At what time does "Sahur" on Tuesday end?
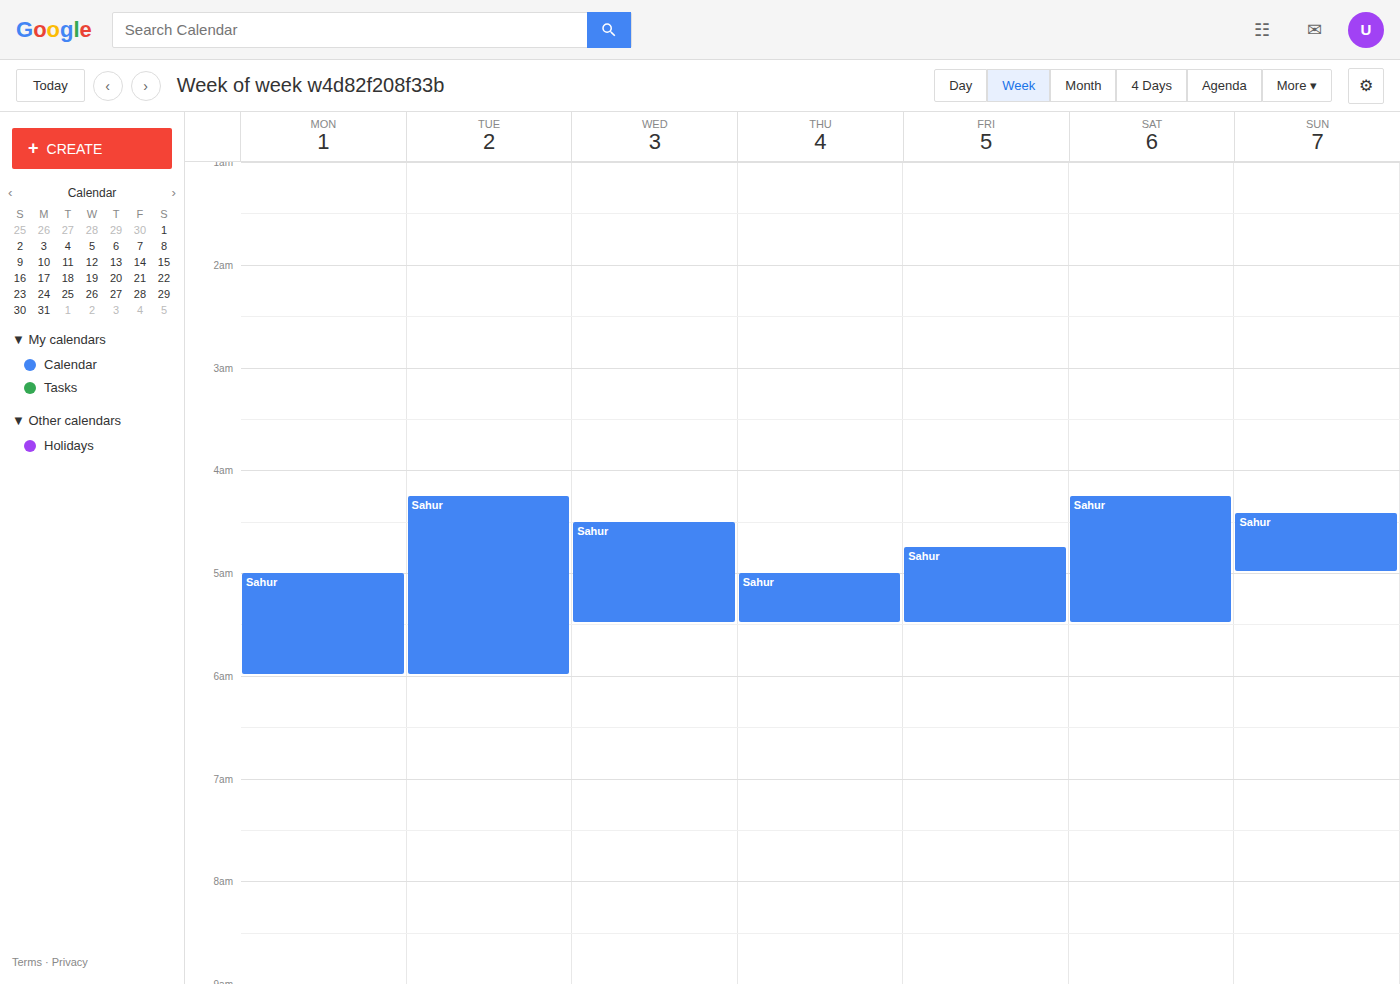
6:00 AM